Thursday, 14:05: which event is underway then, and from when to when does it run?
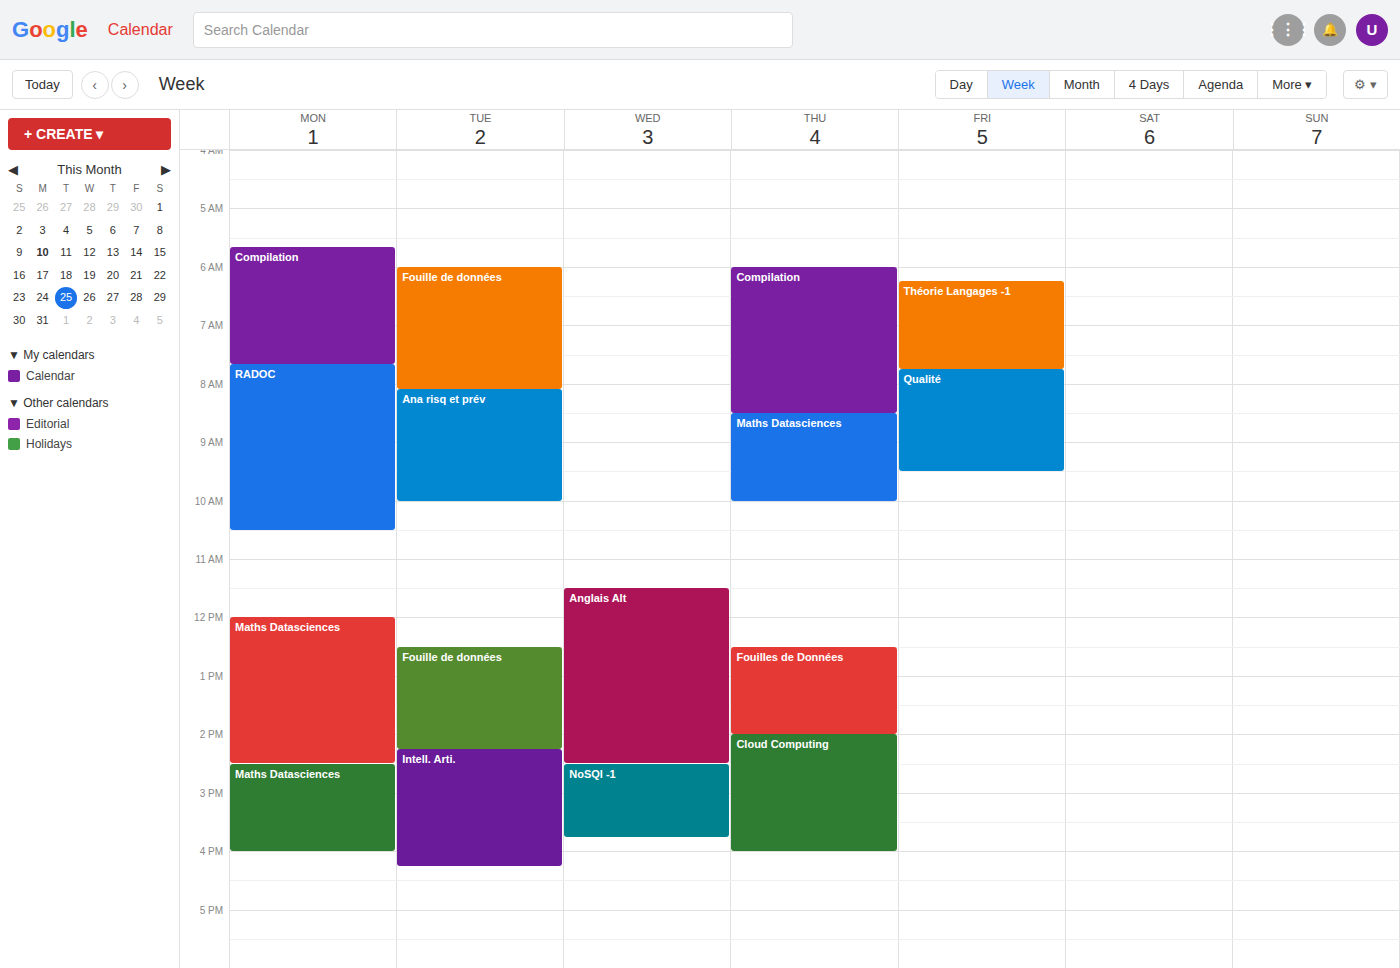
"Cloud Computing", 14:00 to 16:00